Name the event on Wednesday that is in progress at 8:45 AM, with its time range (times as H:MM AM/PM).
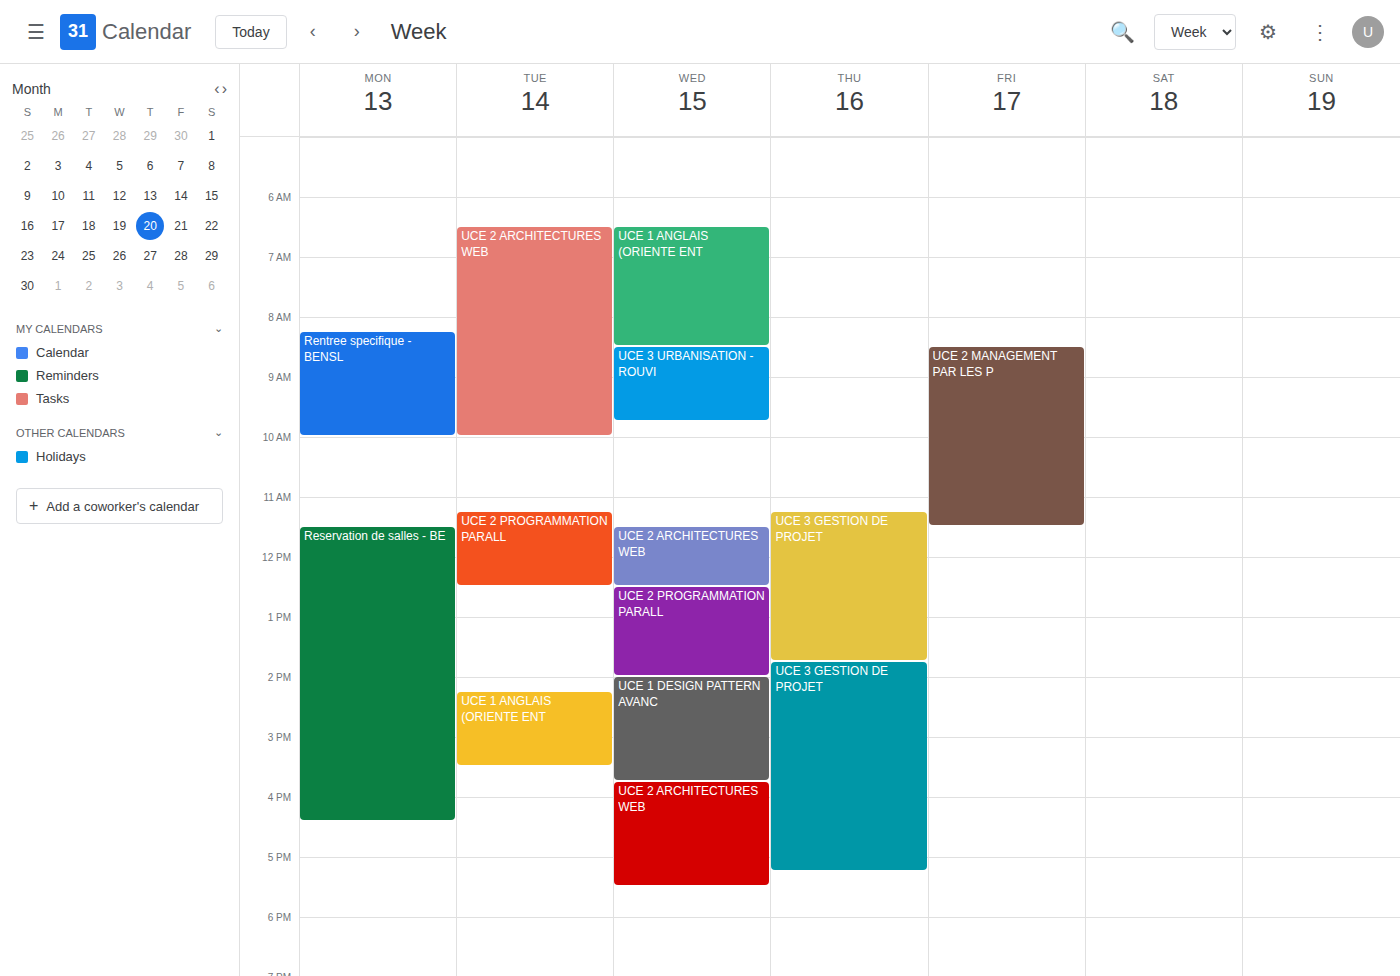
"UCE 3 URBANISATION - ROUVI", 8:30 AM to 9:45 AM